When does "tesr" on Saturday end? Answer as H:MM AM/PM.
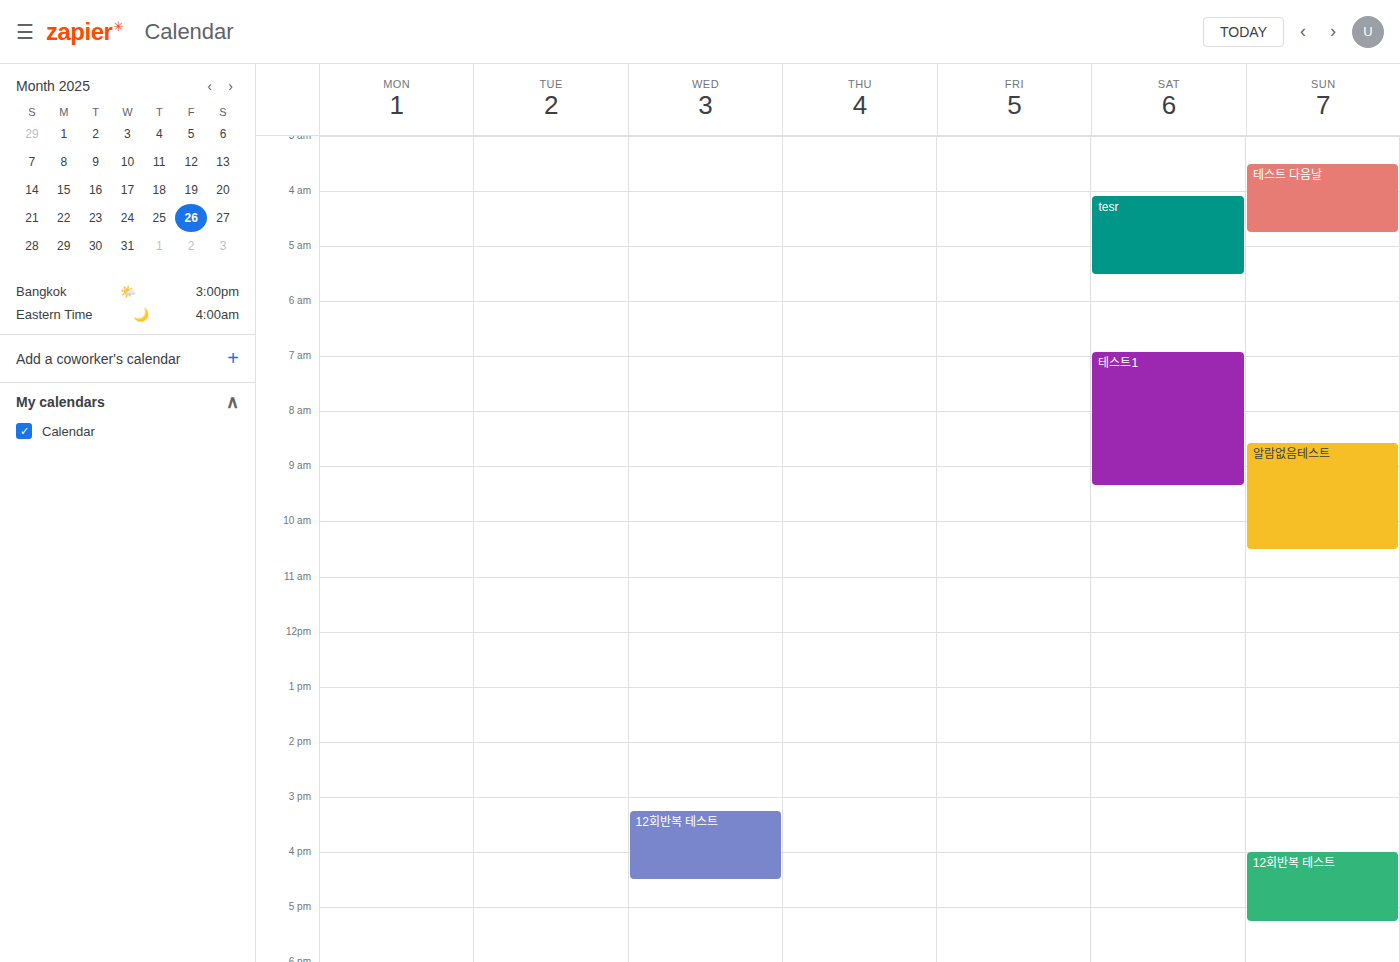
5:30 AM